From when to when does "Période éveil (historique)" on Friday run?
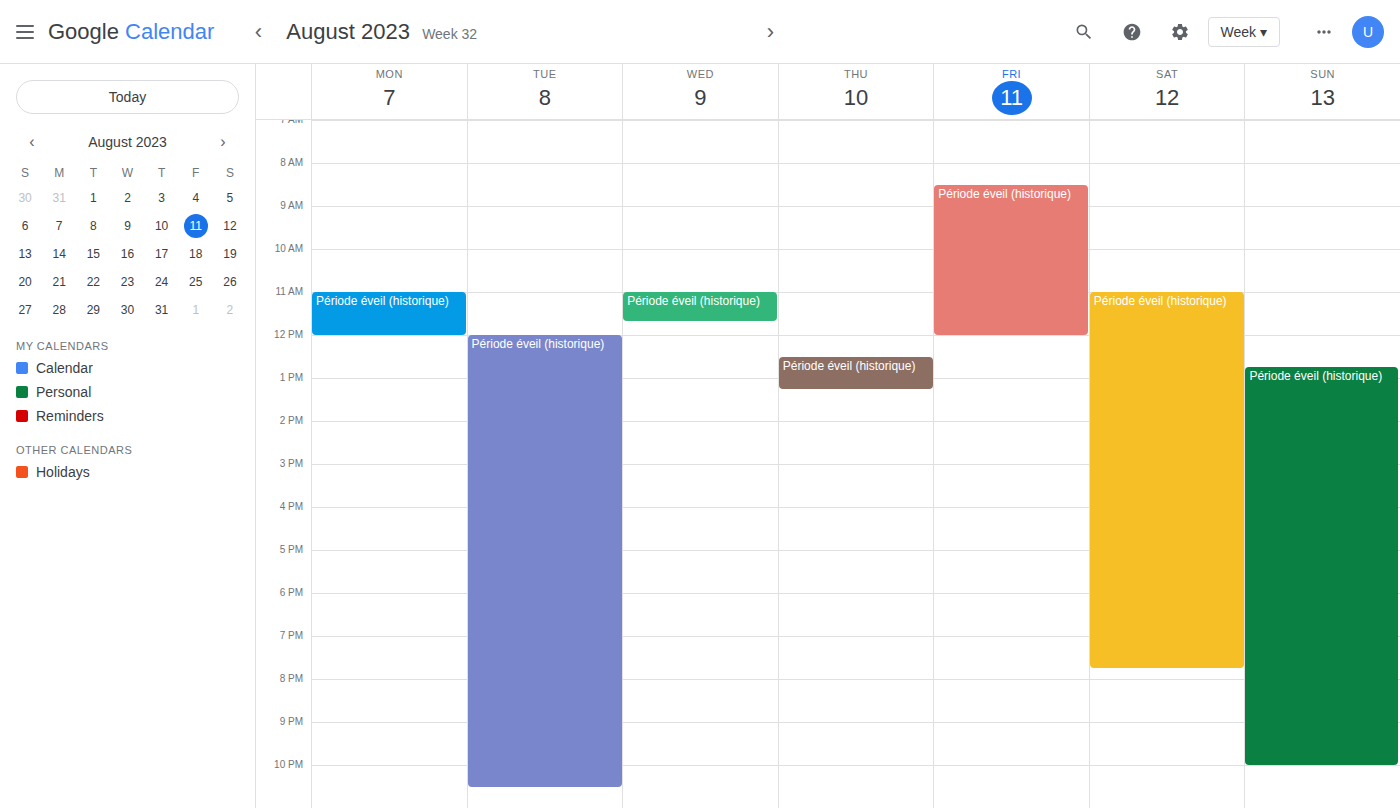
08:30 to 12:00